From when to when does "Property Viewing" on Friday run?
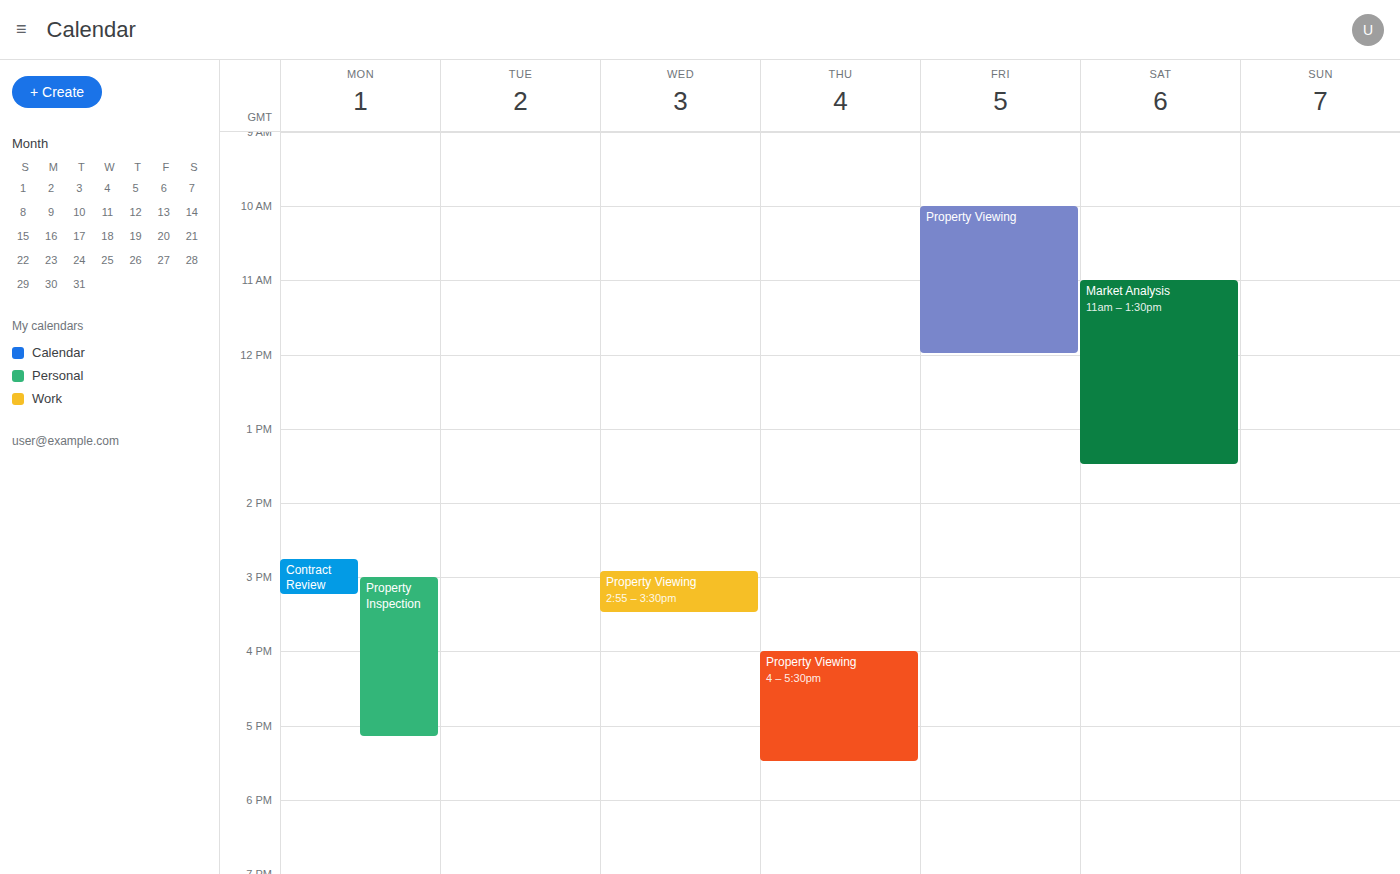
10:00 AM to 12:00 PM